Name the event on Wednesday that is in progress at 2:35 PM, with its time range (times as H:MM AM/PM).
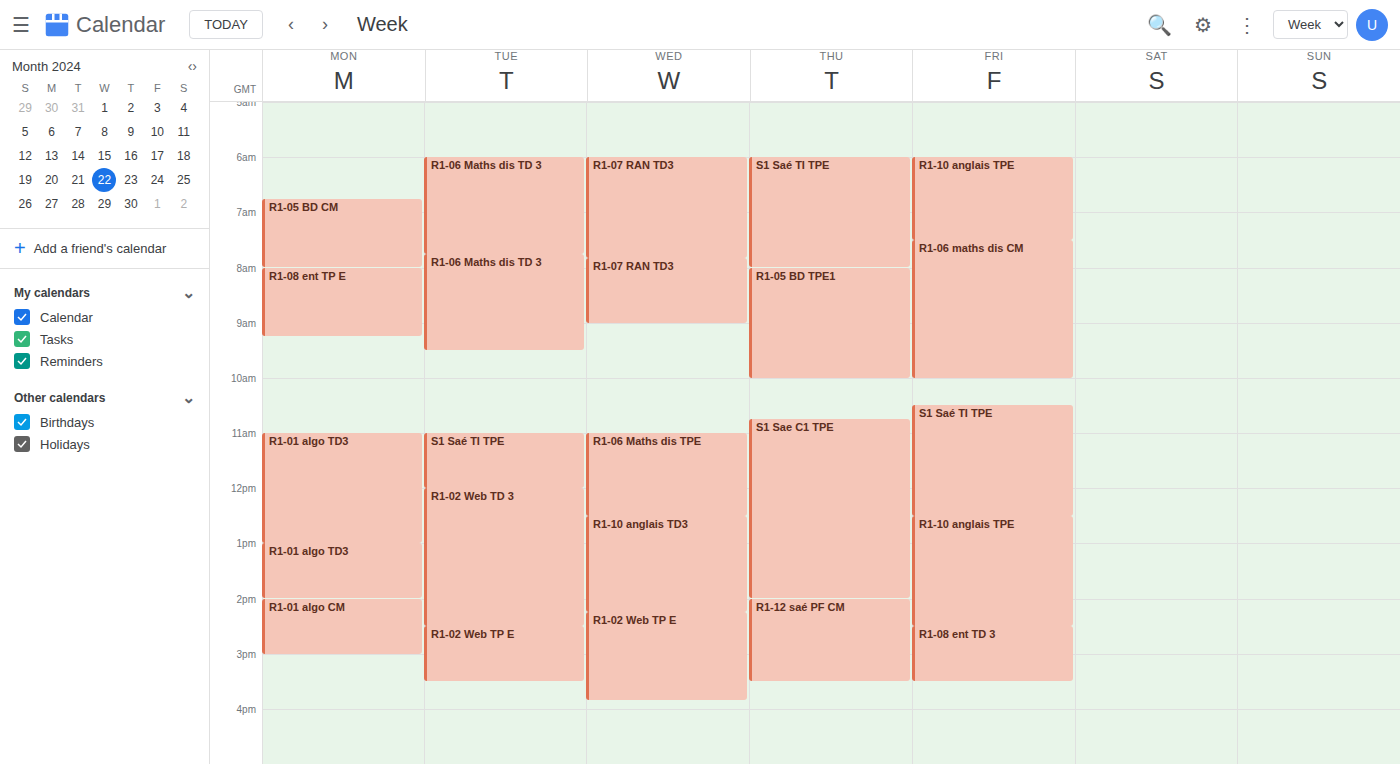
"R1-02 Web TP E", 2:15 PM to 3:50 PM